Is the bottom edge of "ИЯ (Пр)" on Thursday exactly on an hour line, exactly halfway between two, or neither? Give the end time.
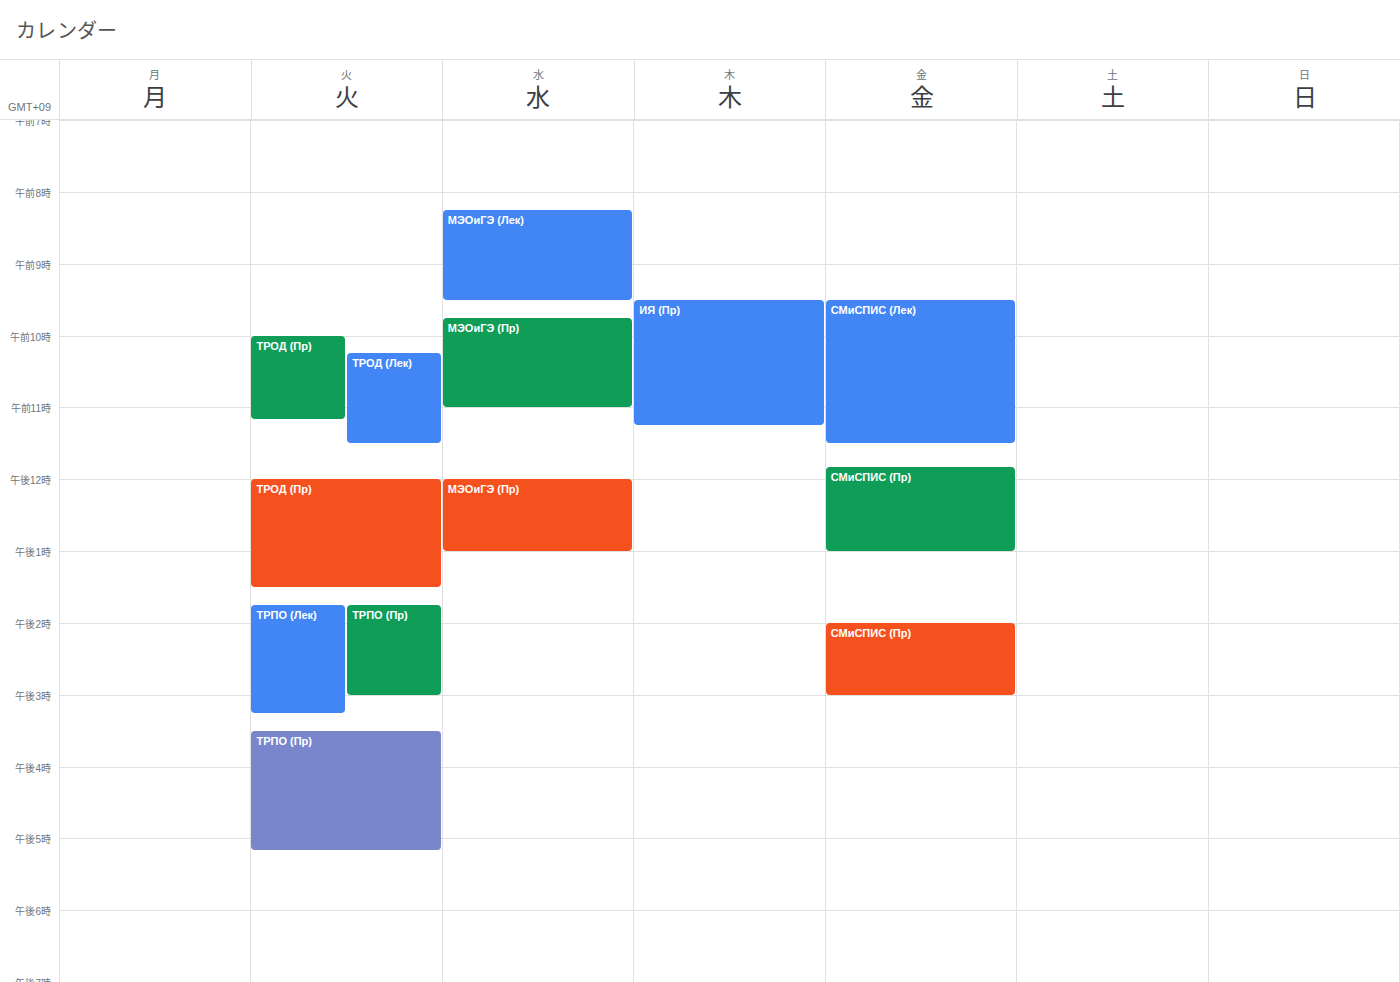
11:15 AM -- neither: a quarter of the way from the 11 AM line to the 12 PM line.